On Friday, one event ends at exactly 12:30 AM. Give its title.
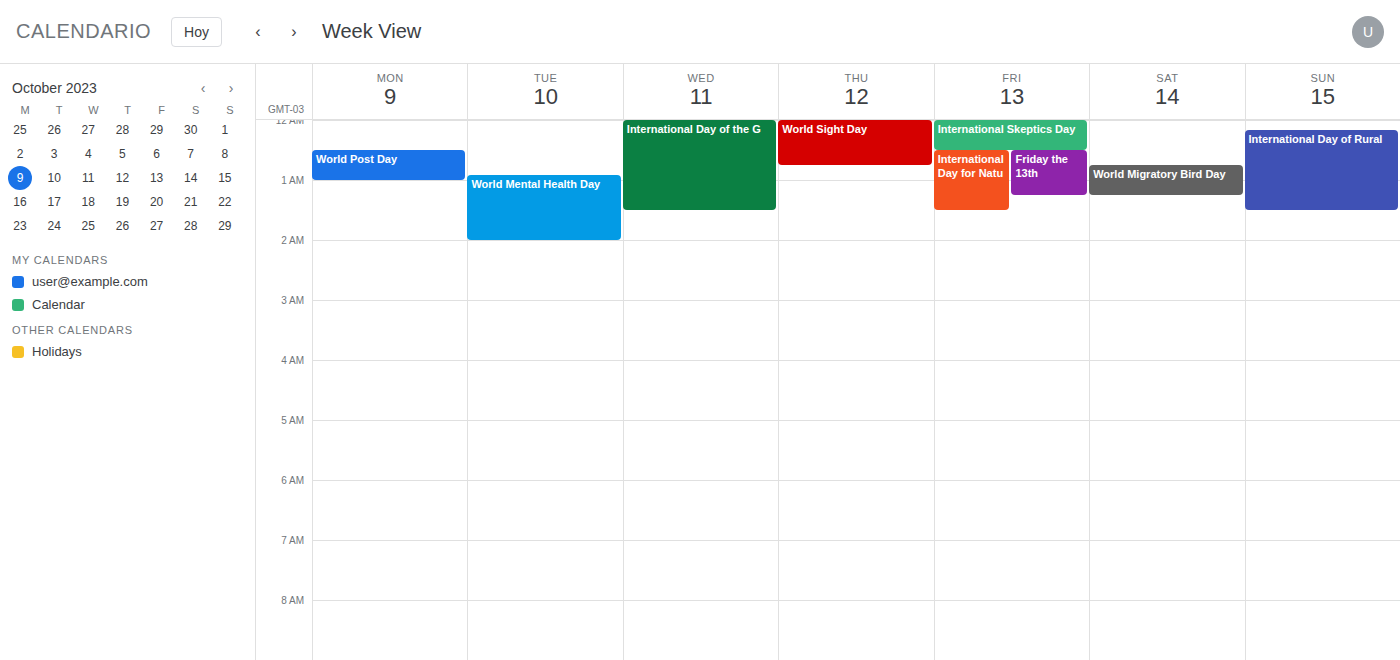
"International Skeptics Day"